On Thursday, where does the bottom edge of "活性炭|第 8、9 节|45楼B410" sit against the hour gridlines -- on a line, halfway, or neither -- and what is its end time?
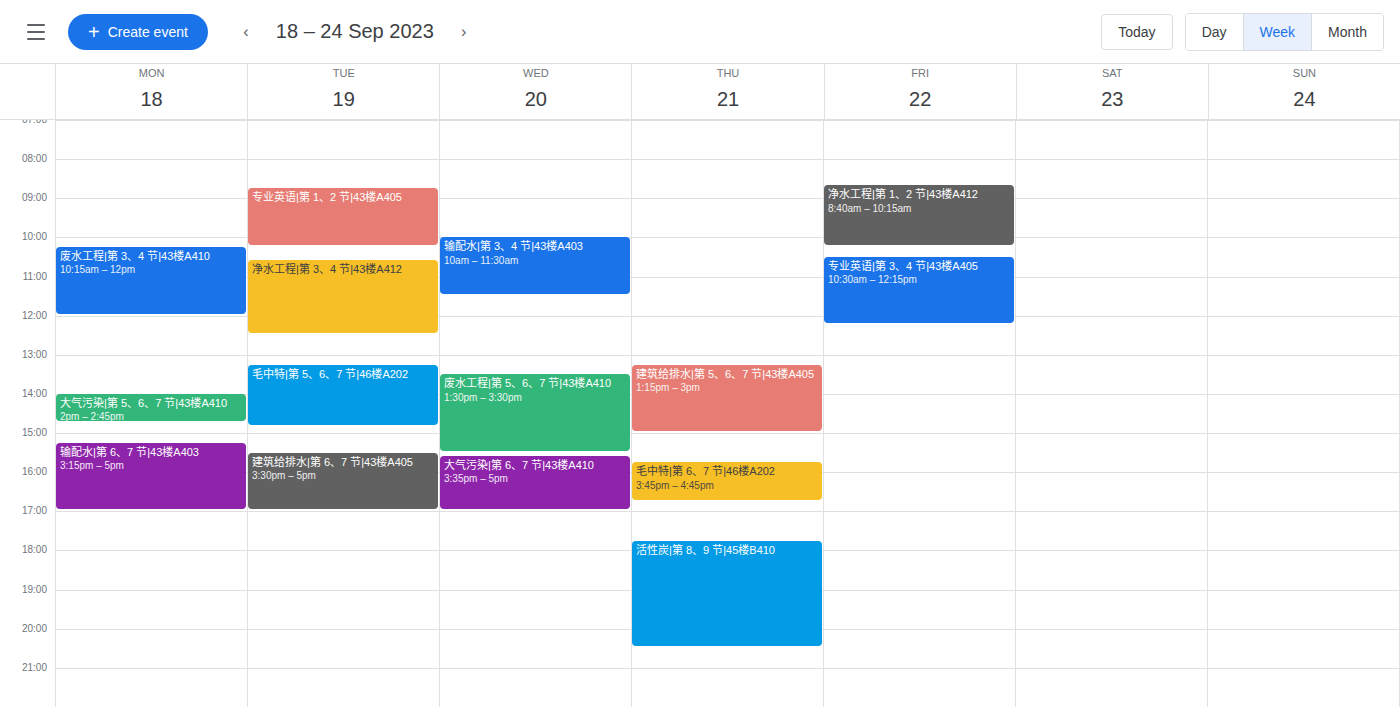
8:30 PM -- halfway between the 8 PM and 9 PM lines.